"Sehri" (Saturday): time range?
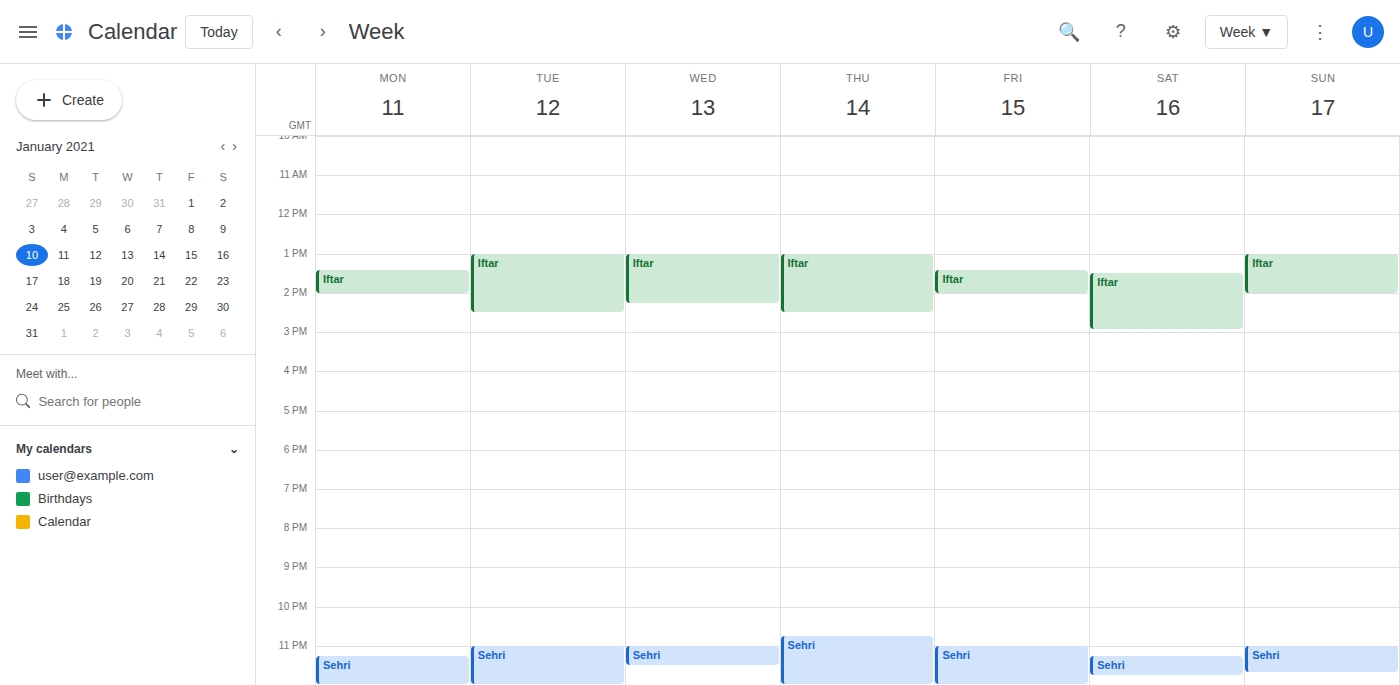
11:15 PM to 11:45 PM